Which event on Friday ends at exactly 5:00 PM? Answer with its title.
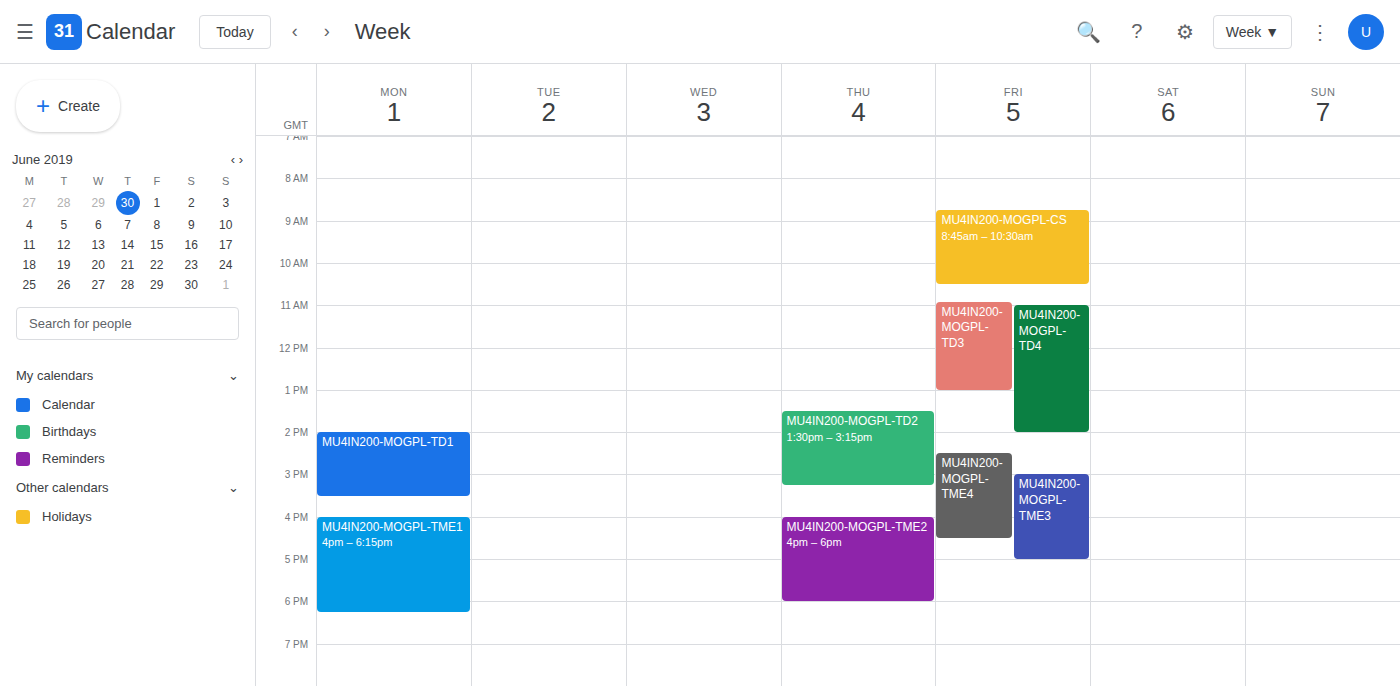
"MU4IN200-MOGPL-TME3"